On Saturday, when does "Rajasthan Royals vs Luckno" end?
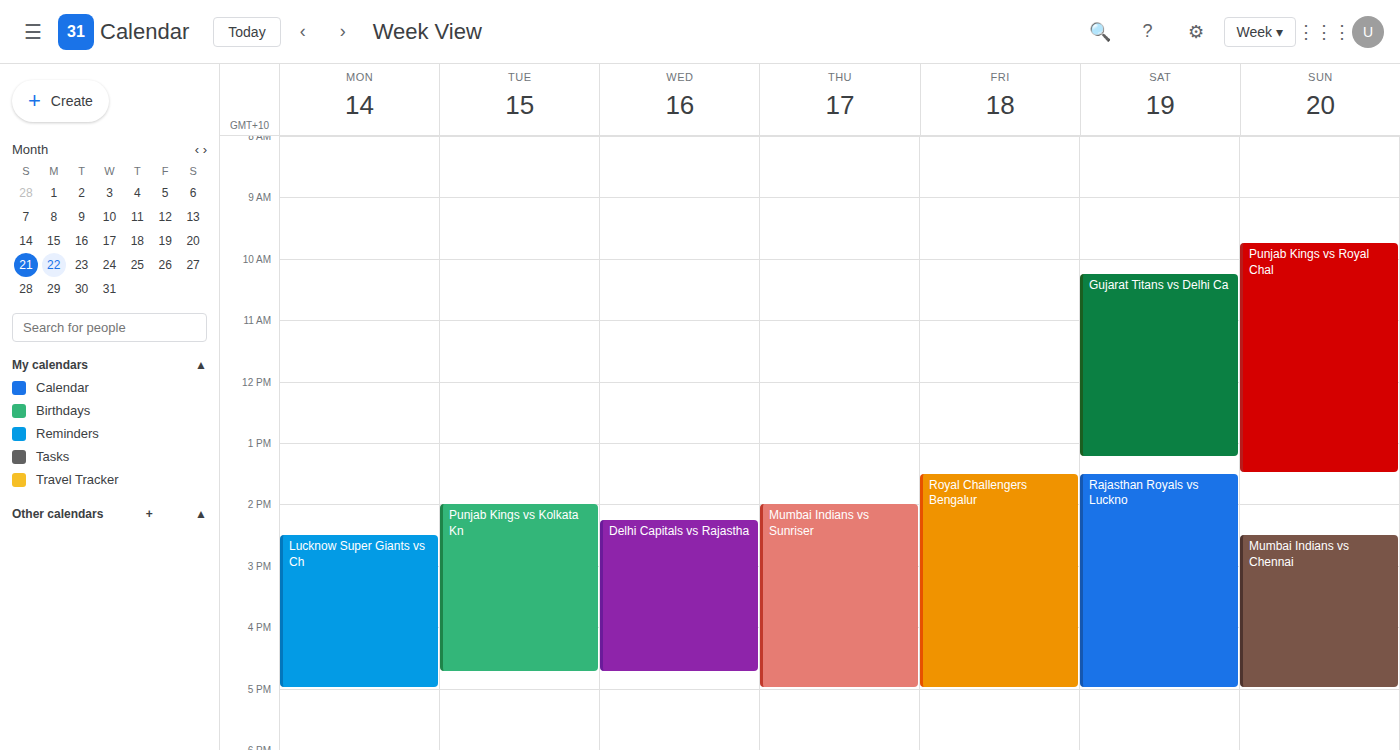
5:00 PM